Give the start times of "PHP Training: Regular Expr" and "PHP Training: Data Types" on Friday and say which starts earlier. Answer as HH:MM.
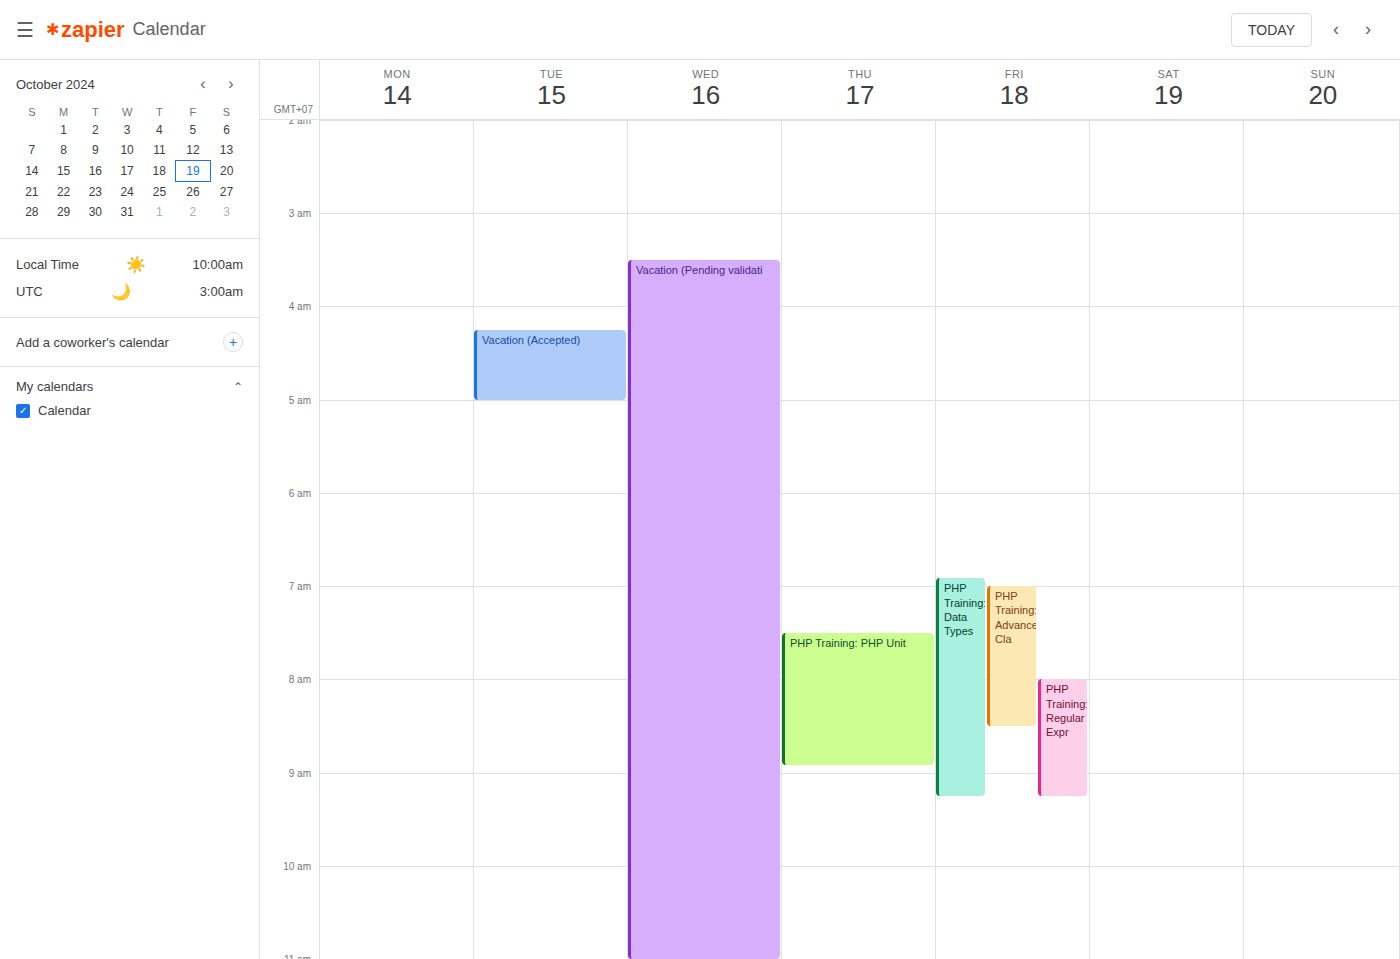
"PHP Training: Data Types" 06:55; "PHP Training: Regular Expr" 08:00.